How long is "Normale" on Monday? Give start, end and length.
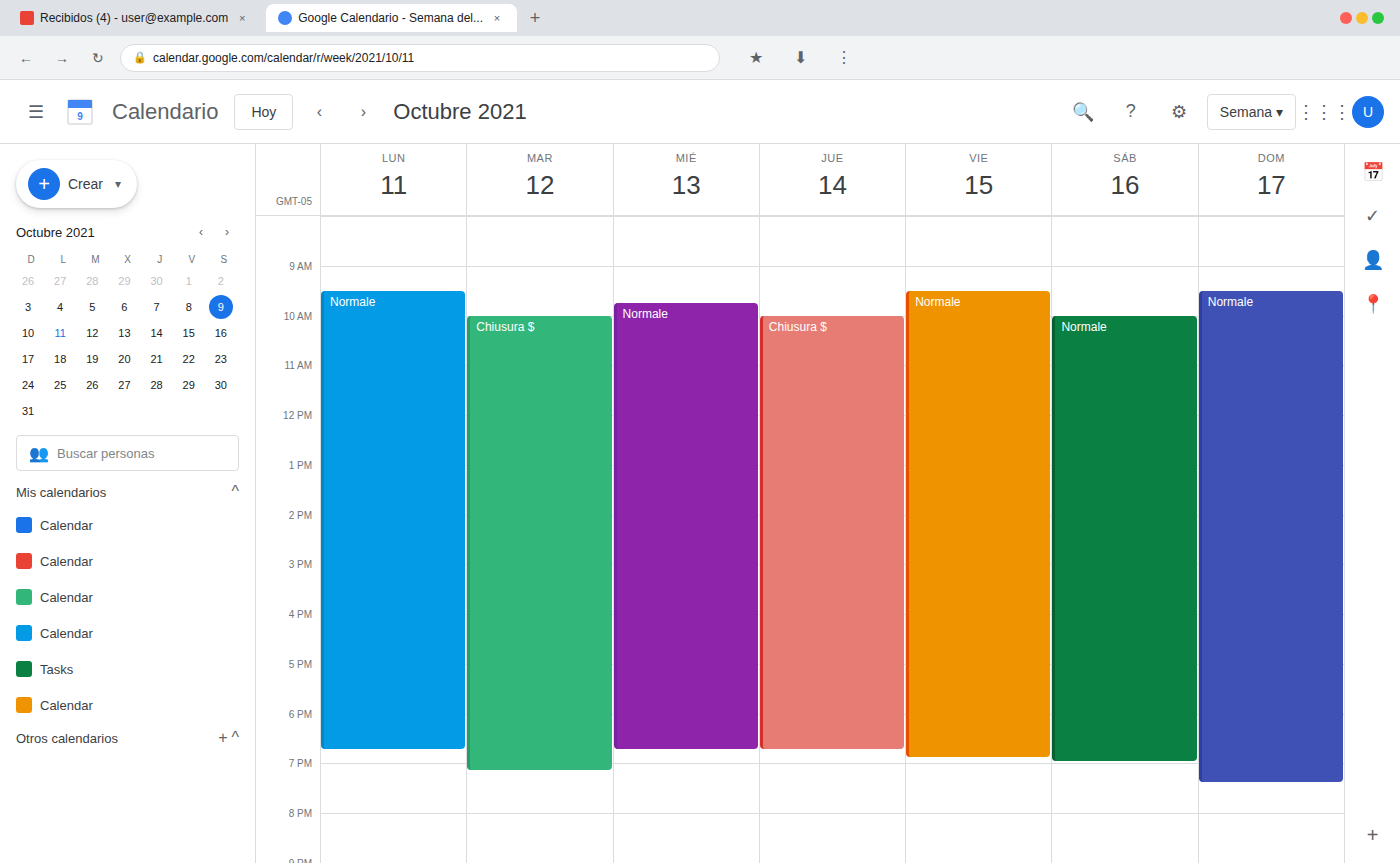
9:30 AM to 6:45 PM, 9 hours 15 minutes